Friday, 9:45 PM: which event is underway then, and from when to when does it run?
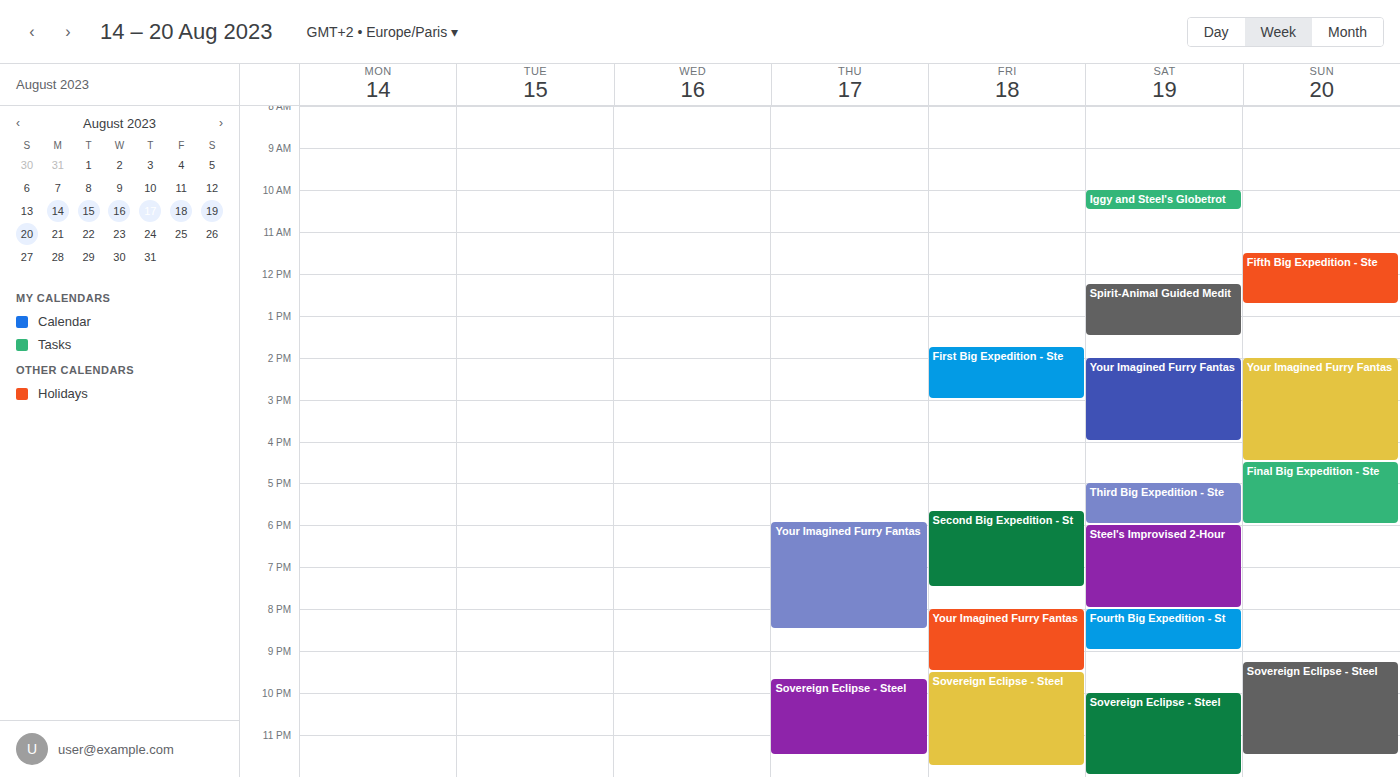
"Sovereign Eclipse - Steel", 9:30 PM to 11:45 PM